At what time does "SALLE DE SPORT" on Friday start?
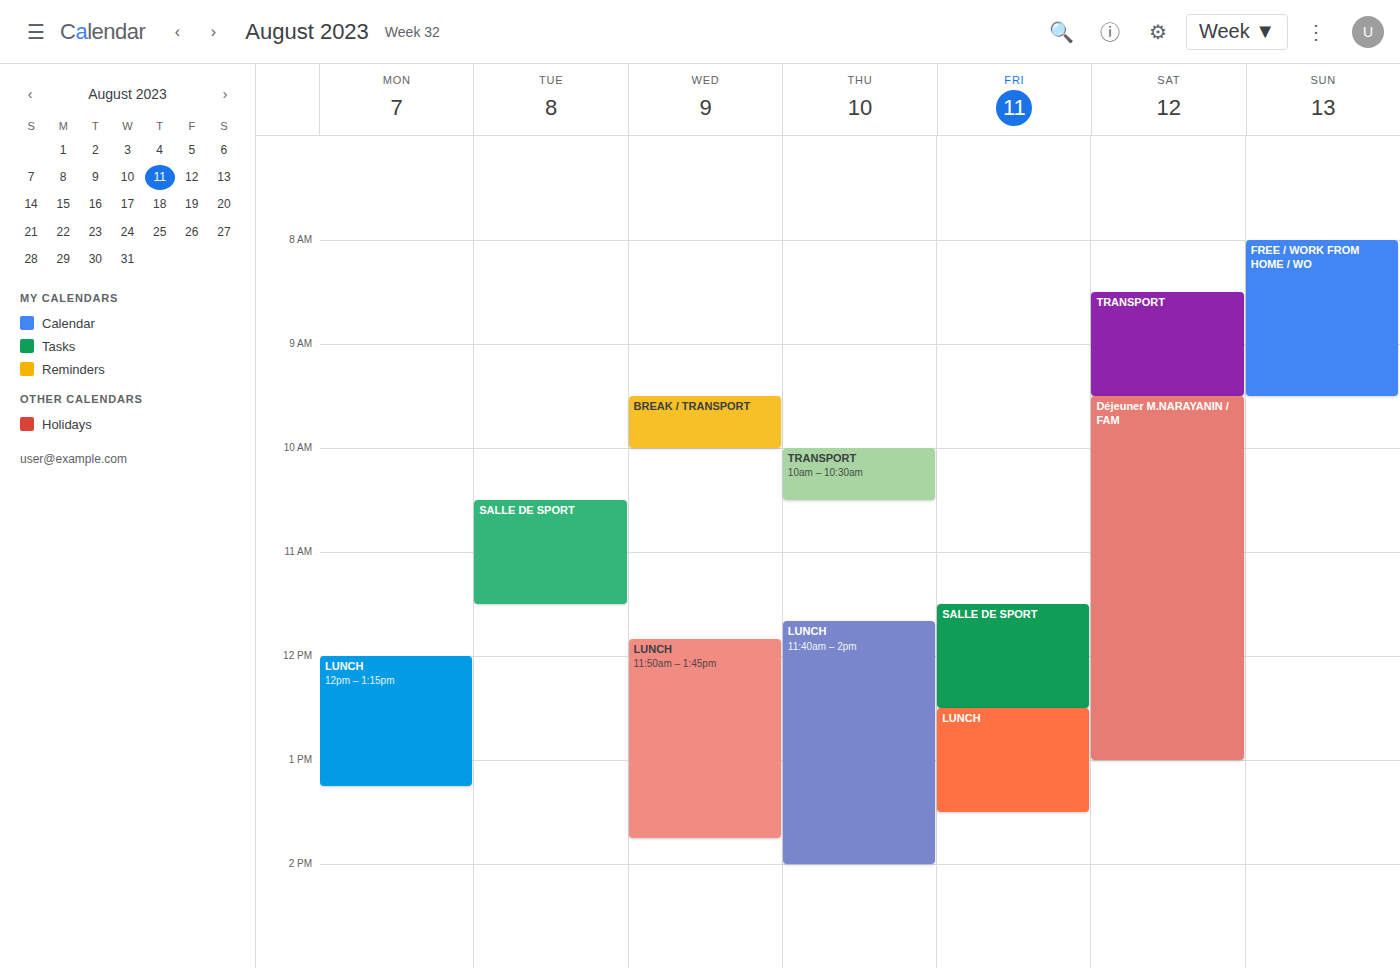
11:30 AM